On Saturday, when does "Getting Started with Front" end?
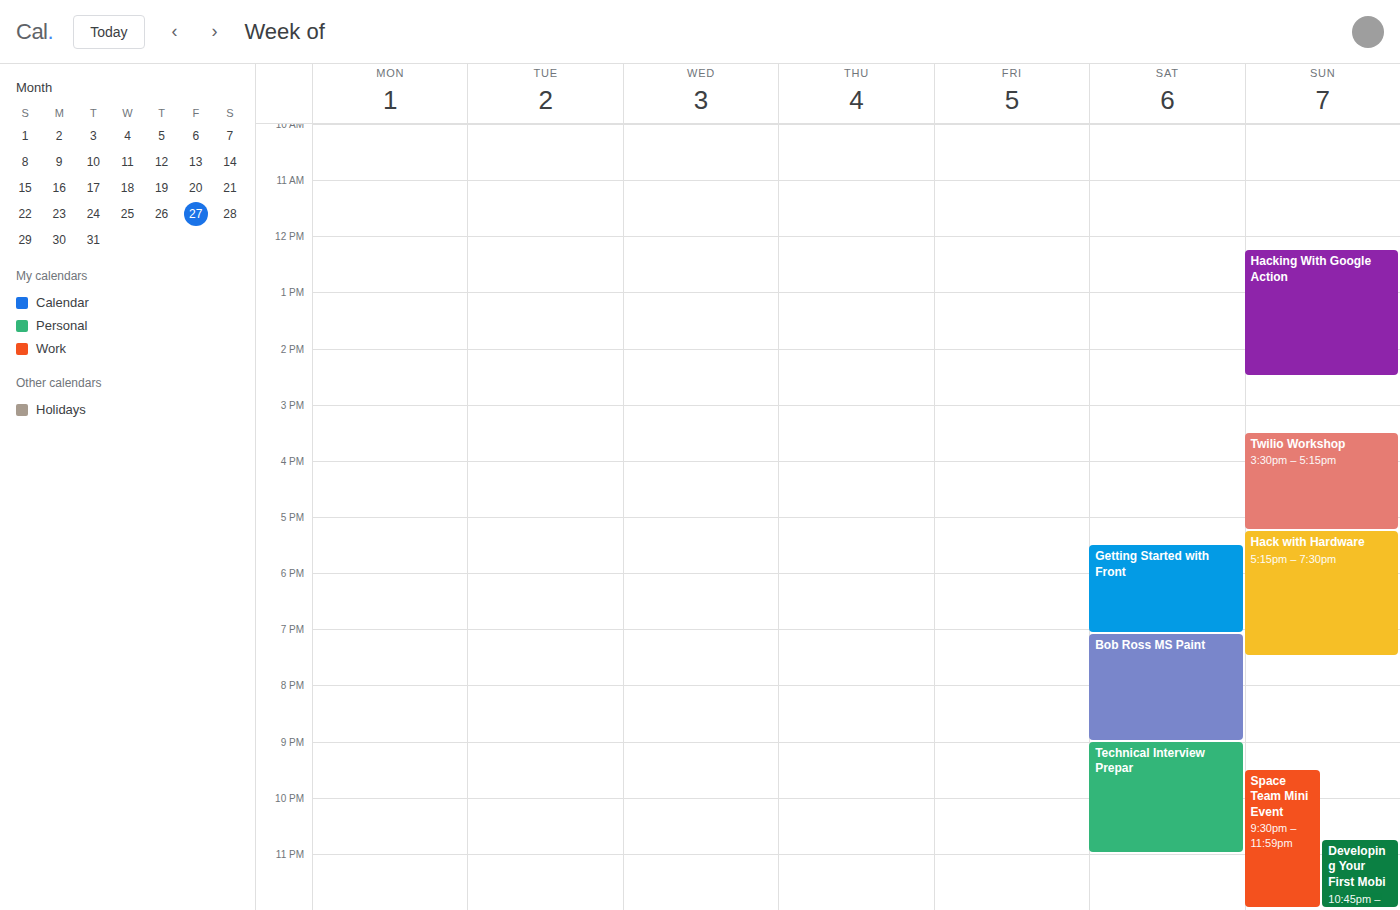
7:05 PM